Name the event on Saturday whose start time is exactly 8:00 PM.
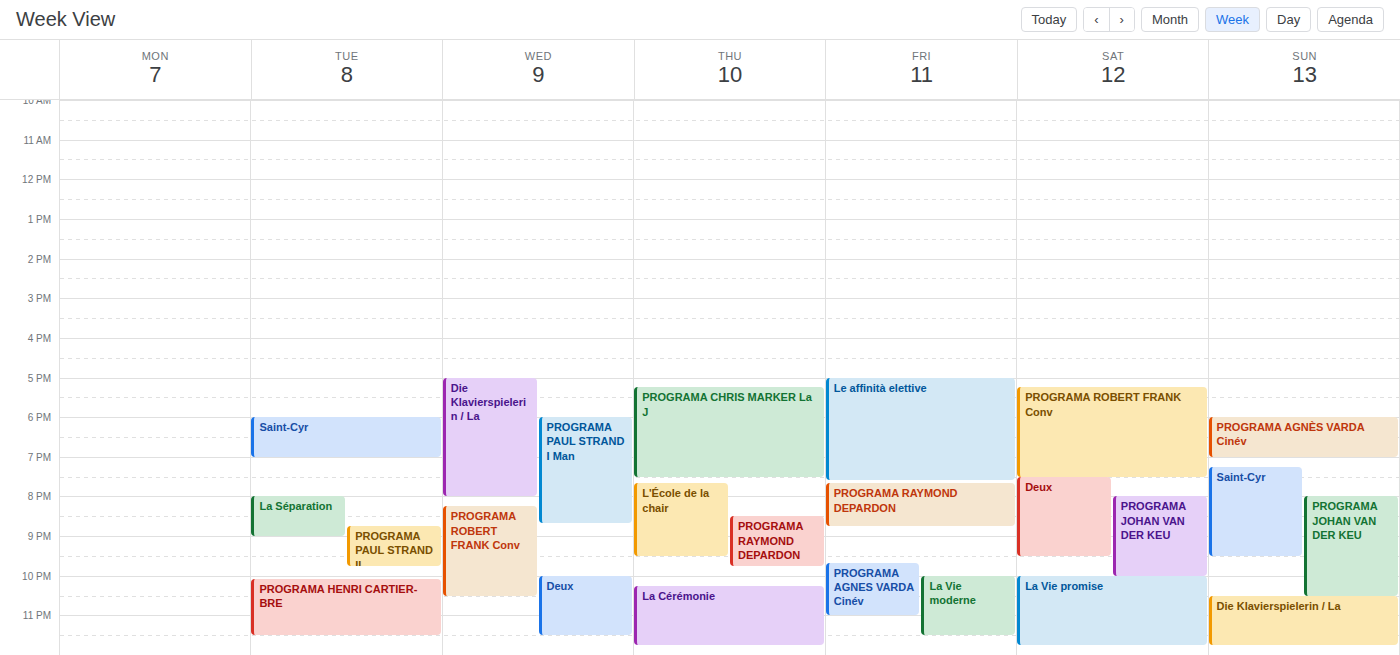
"PROGRAMA JOHAN VAN DER KEU"